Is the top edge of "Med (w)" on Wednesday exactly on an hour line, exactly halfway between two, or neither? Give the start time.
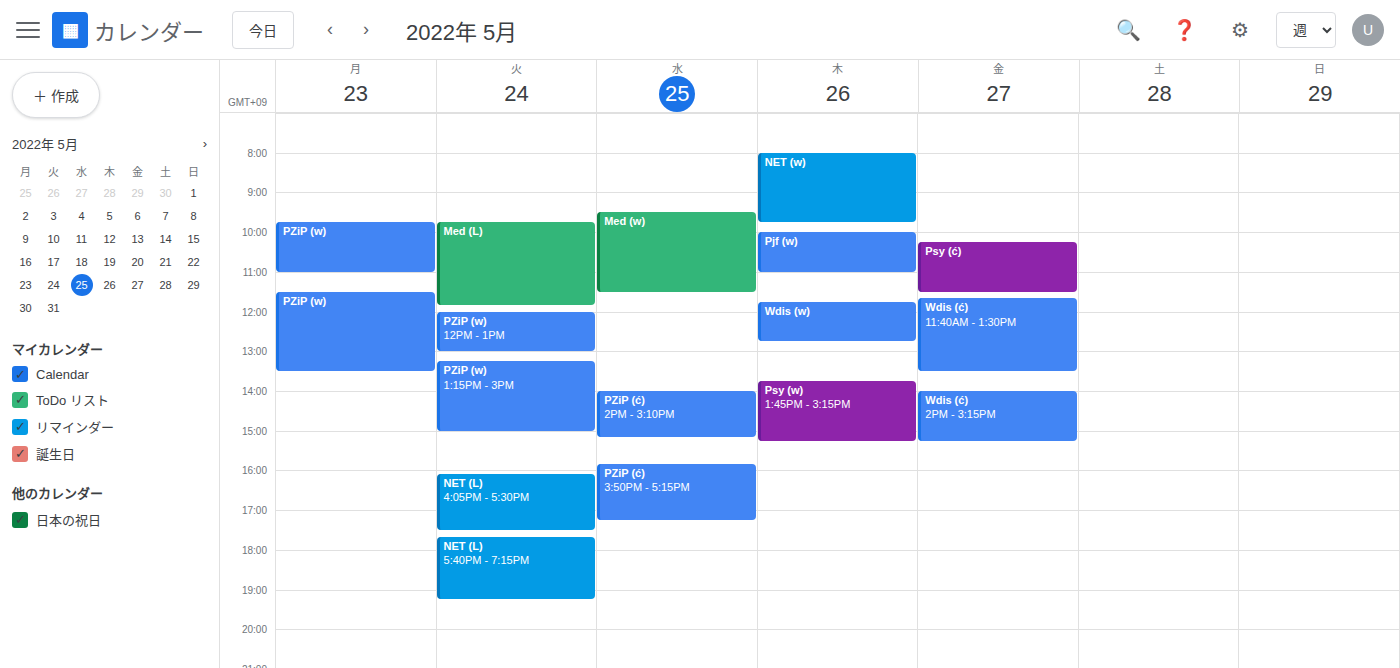
09:30 -- halfway between the 09:00 and 10:00 lines.